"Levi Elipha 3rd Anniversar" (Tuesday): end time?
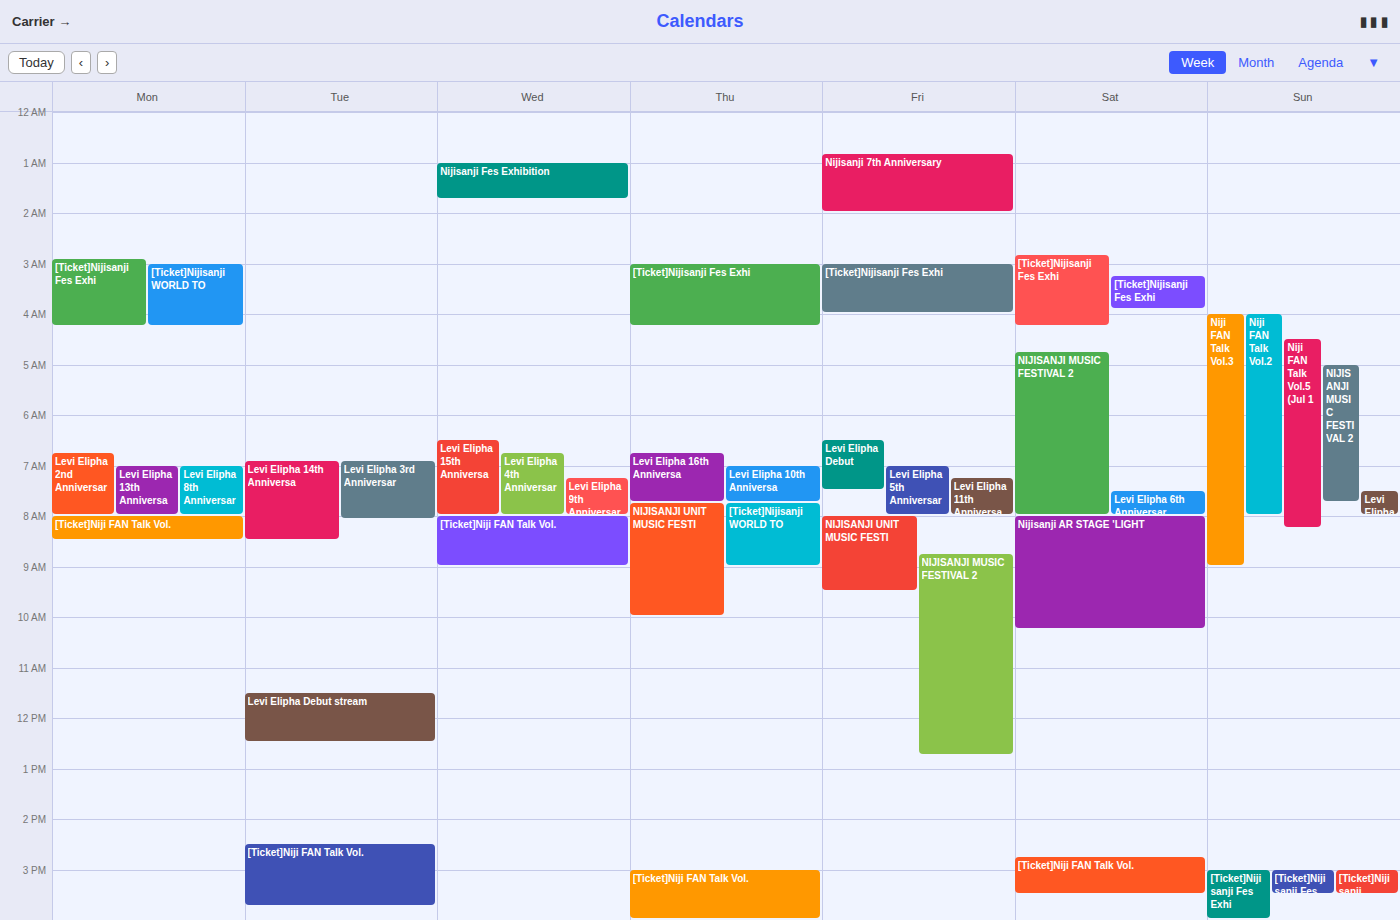
8:05 AM